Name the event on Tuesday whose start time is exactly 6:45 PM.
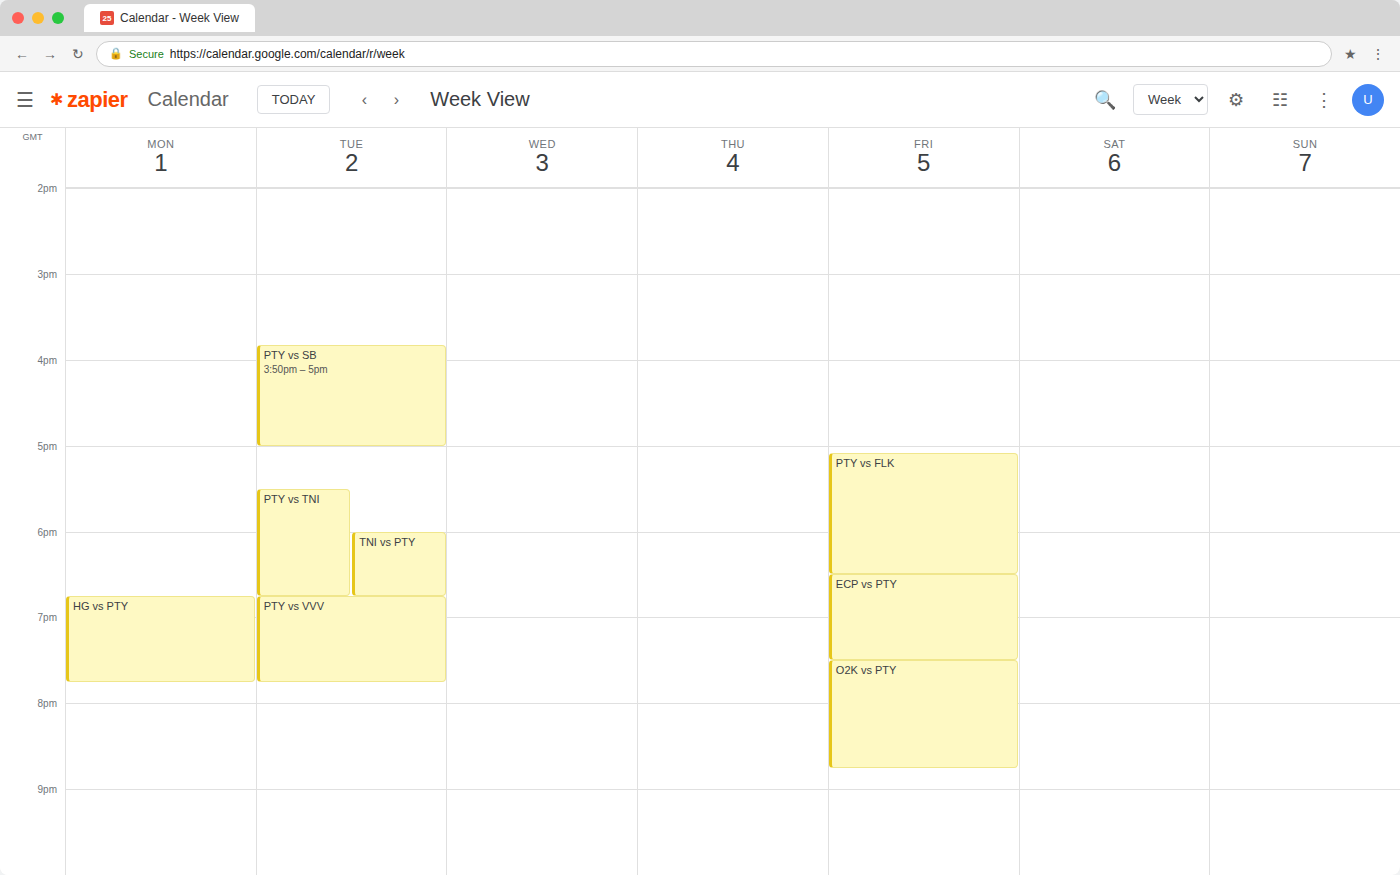
"PTY vs VVV"